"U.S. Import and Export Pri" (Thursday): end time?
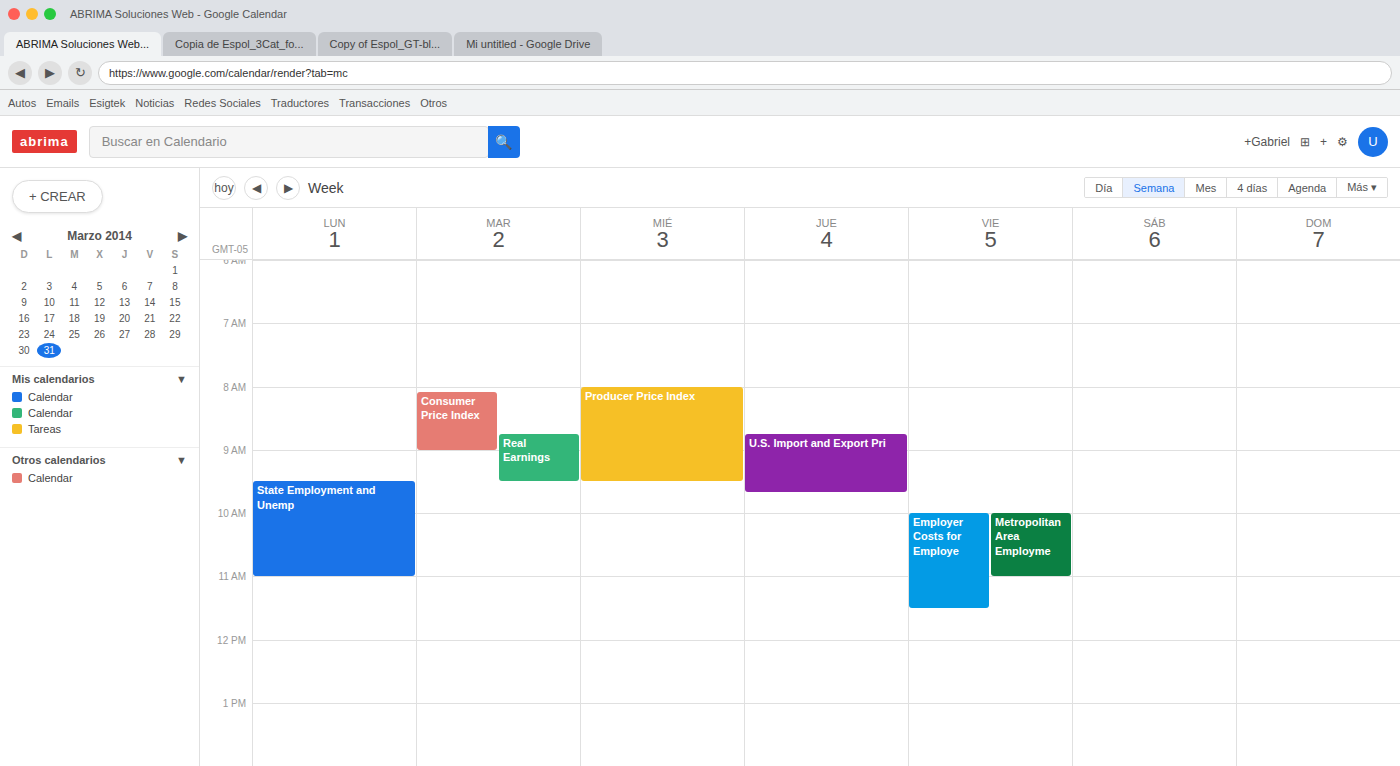
9:40 AM